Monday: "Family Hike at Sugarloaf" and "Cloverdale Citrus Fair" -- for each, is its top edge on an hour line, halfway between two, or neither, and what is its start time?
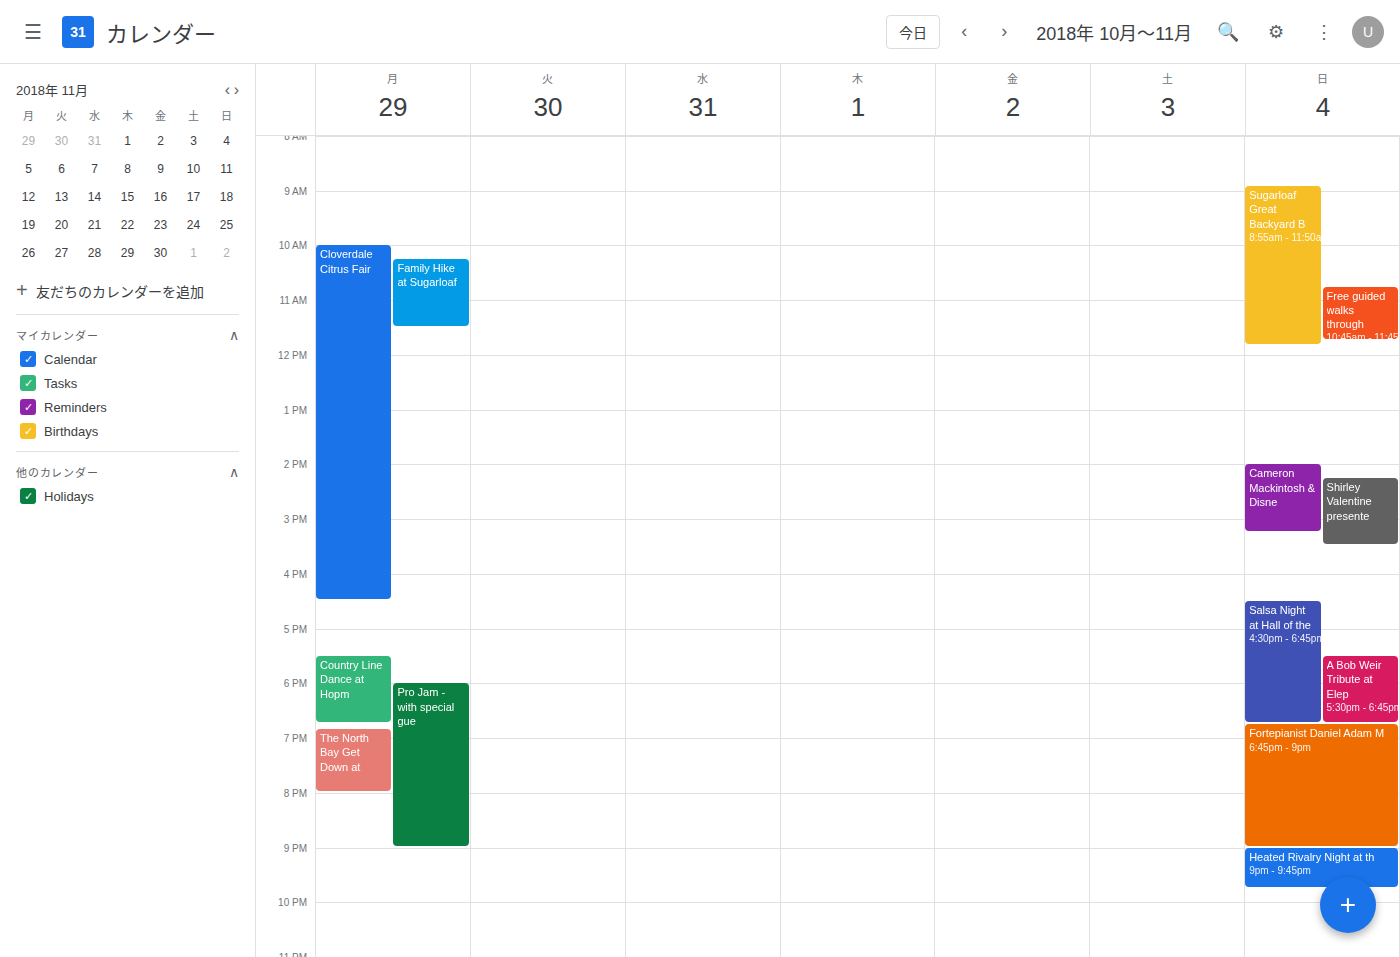
"Family Hike at Sugarloaf": 10:15 AM, neither: a quarter of the way from the 10 AM line to the 11 AM line. "Cloverdale Citrus Fair": 10:00 AM, exactly on the 10 AM line.